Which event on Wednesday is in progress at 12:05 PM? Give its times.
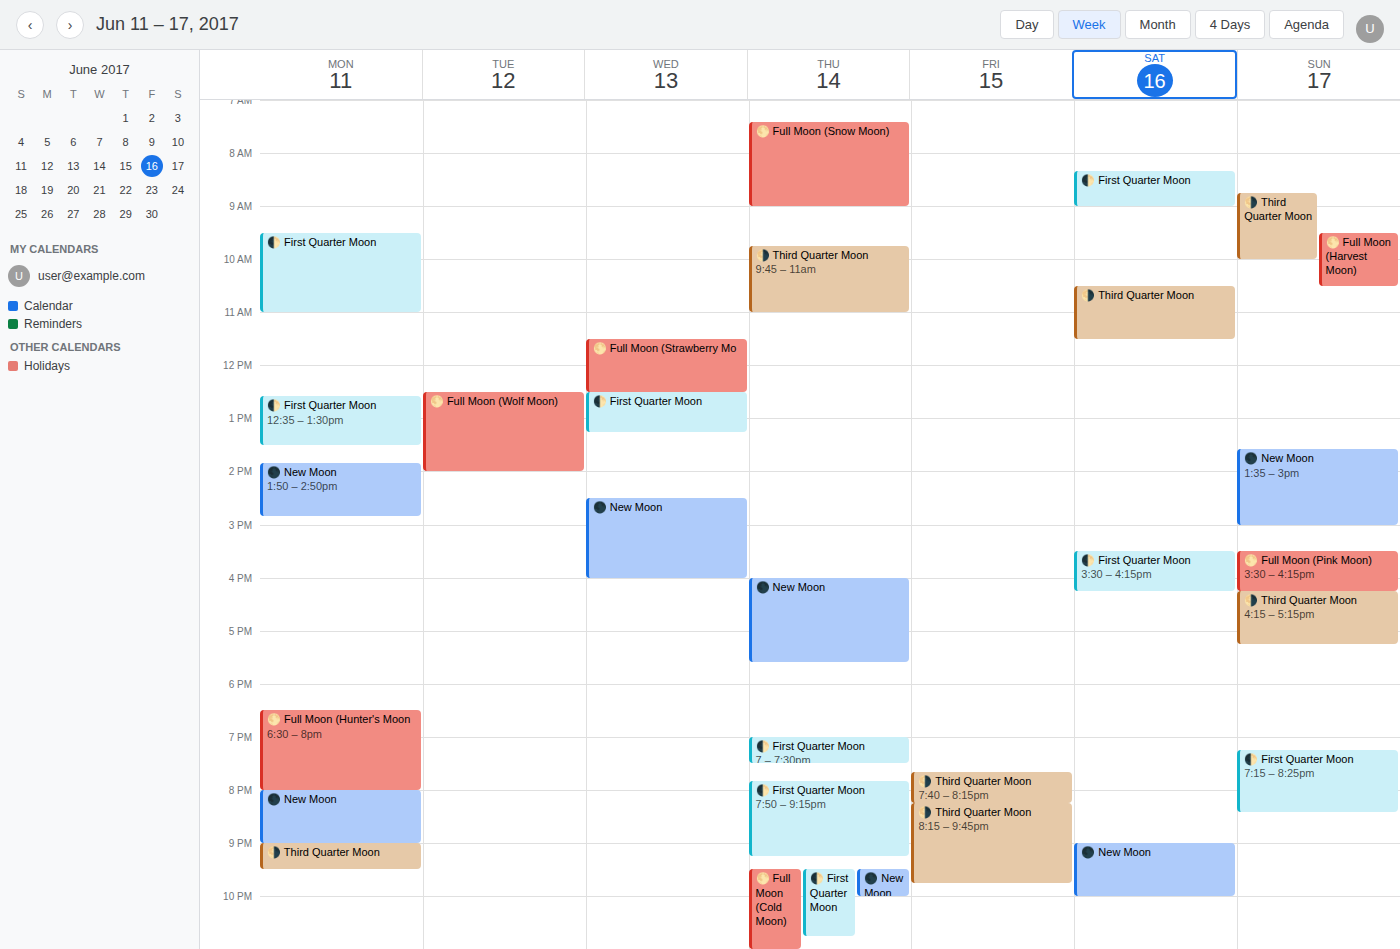
"🌕 Full Moon (Strawberry Mo", 11:30 AM to 12:30 PM